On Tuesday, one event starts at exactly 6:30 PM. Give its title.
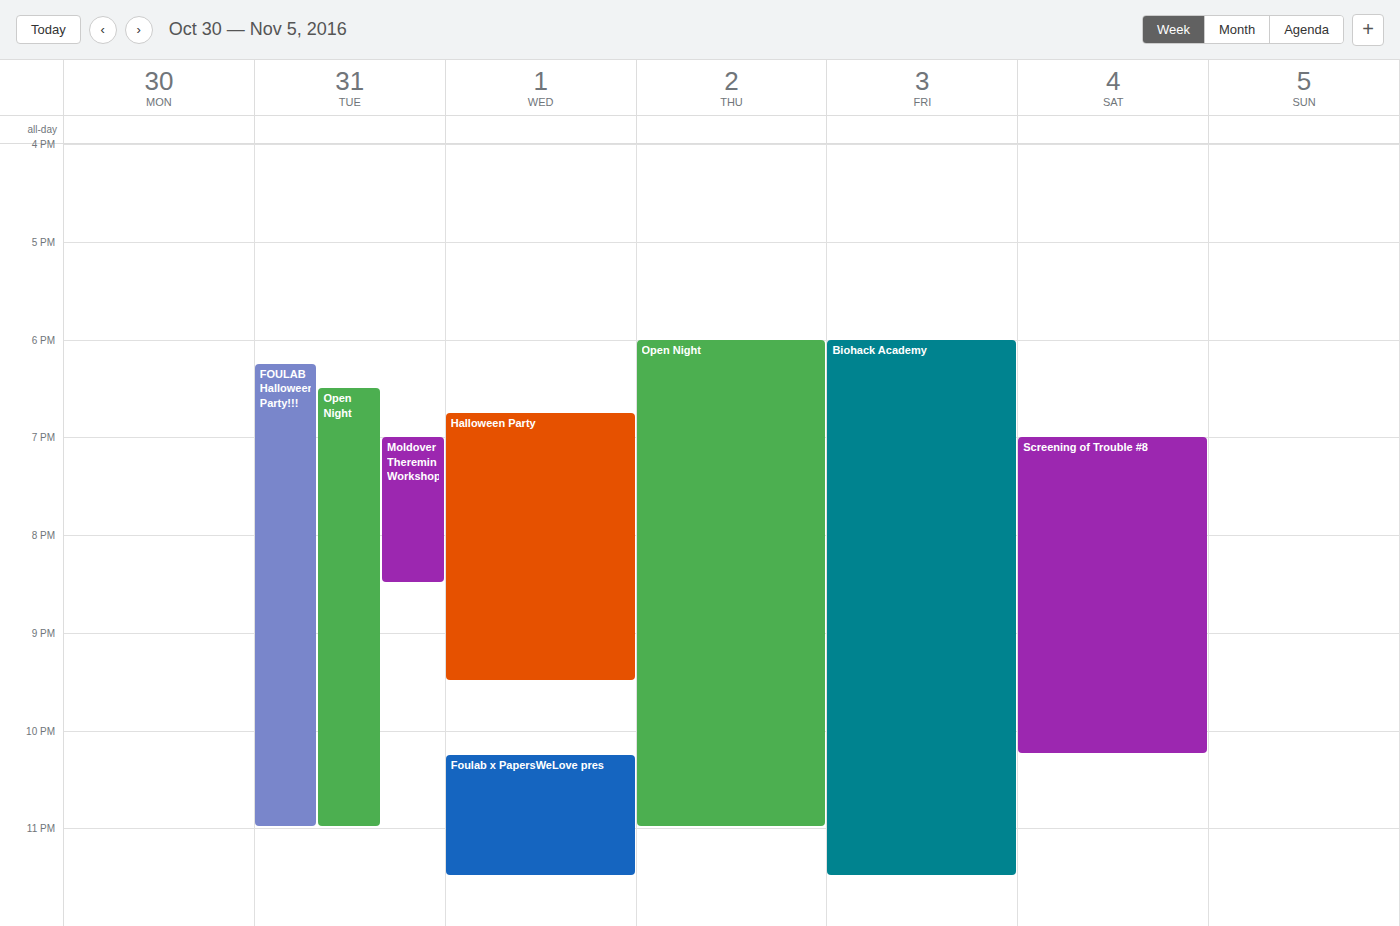
"Open Night"